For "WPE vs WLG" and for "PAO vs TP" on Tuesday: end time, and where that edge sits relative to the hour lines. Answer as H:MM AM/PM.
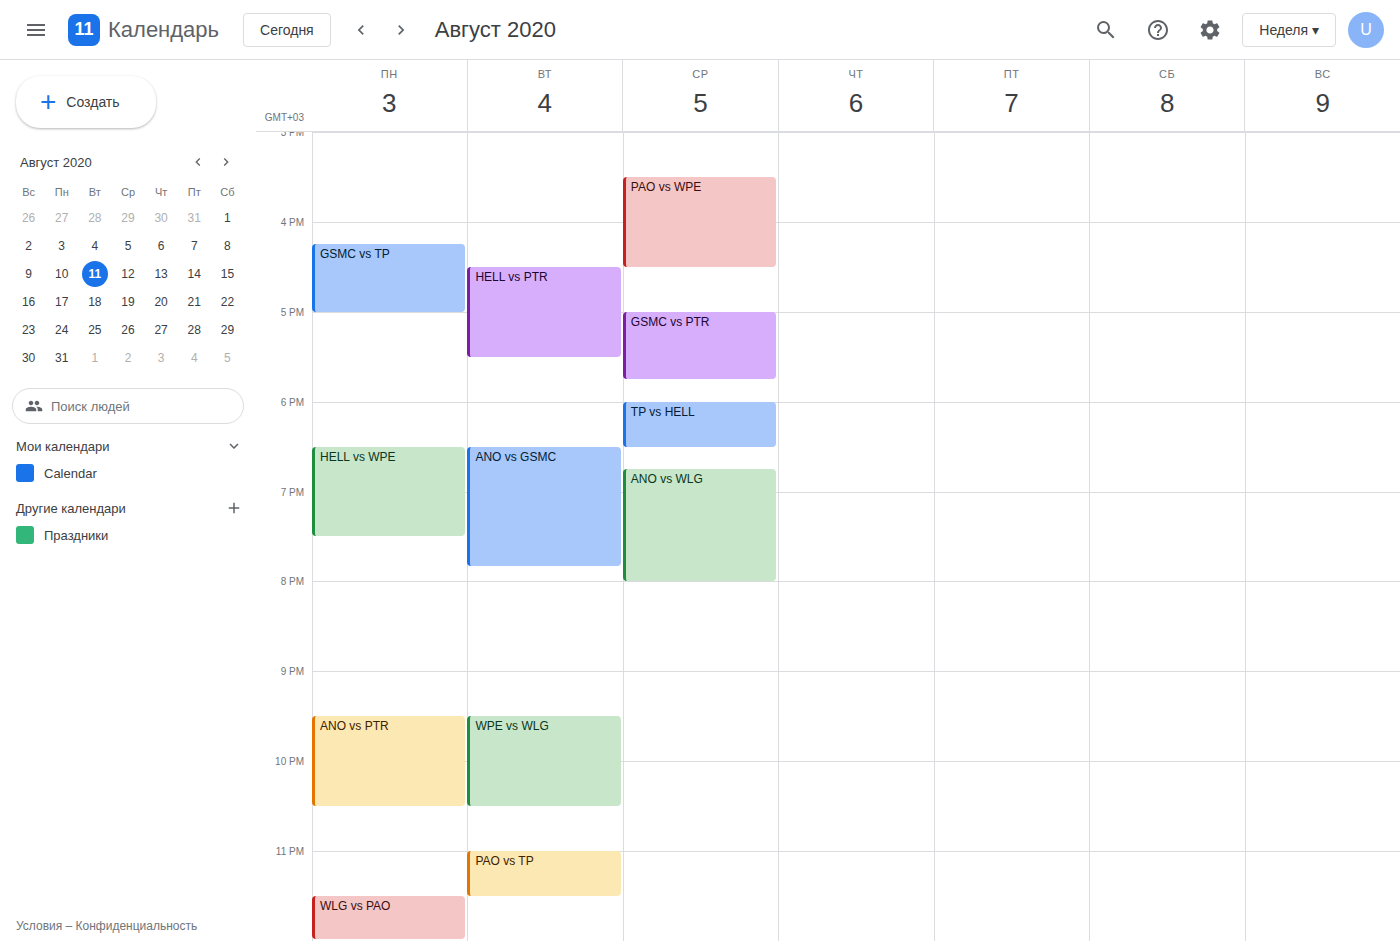
"WPE vs WLG": 10:30 PM, halfway between the 10 PM and 11 PM lines. "PAO vs TP": 11:30 PM, halfway between the 11 PM and 12 AM lines.